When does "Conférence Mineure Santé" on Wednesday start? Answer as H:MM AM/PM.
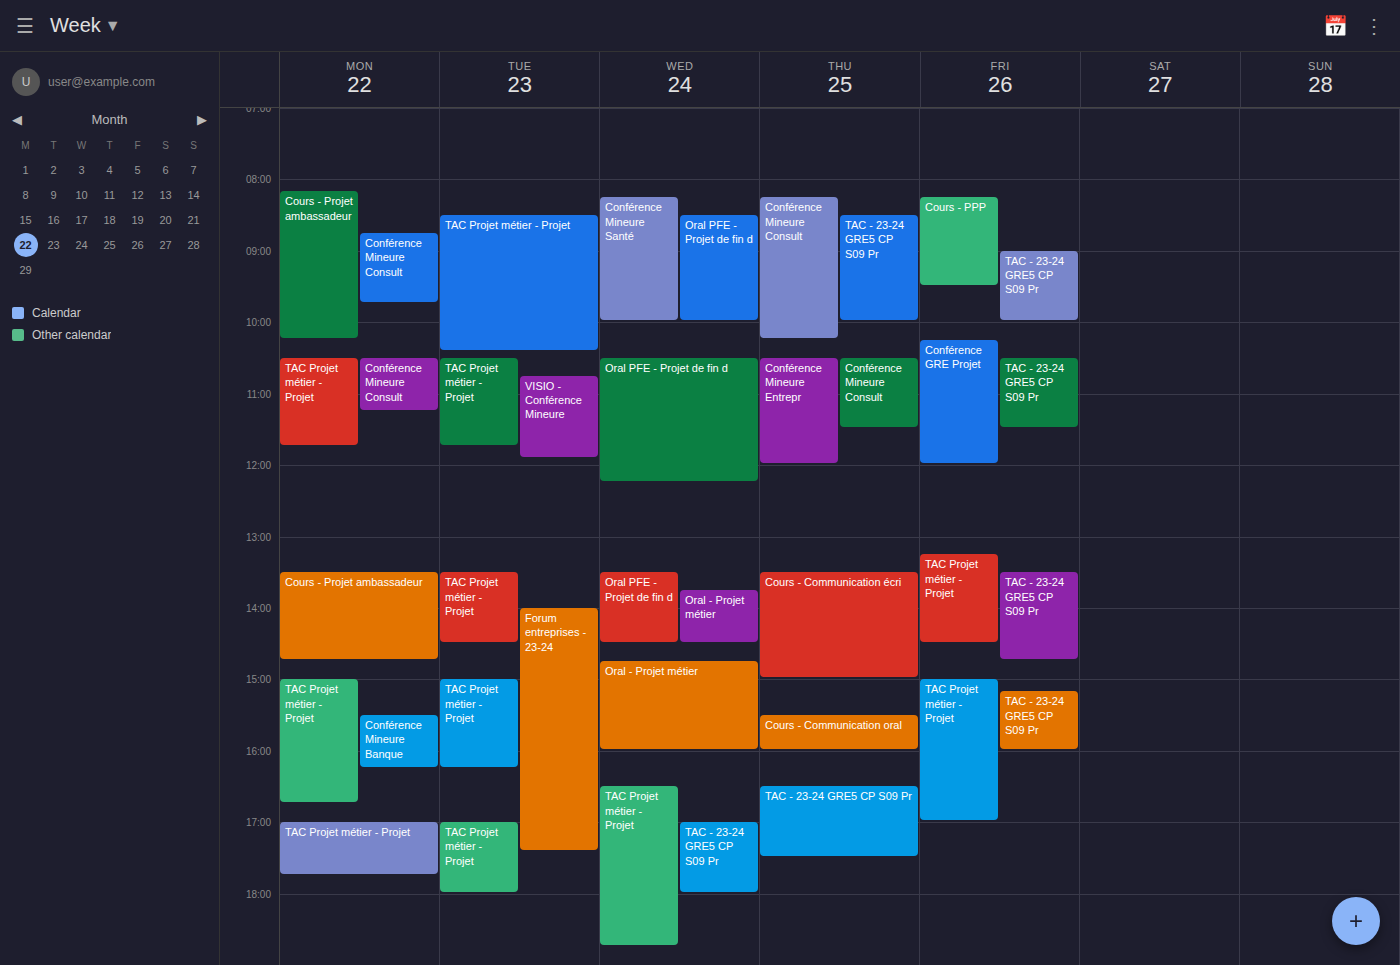
8:15 AM